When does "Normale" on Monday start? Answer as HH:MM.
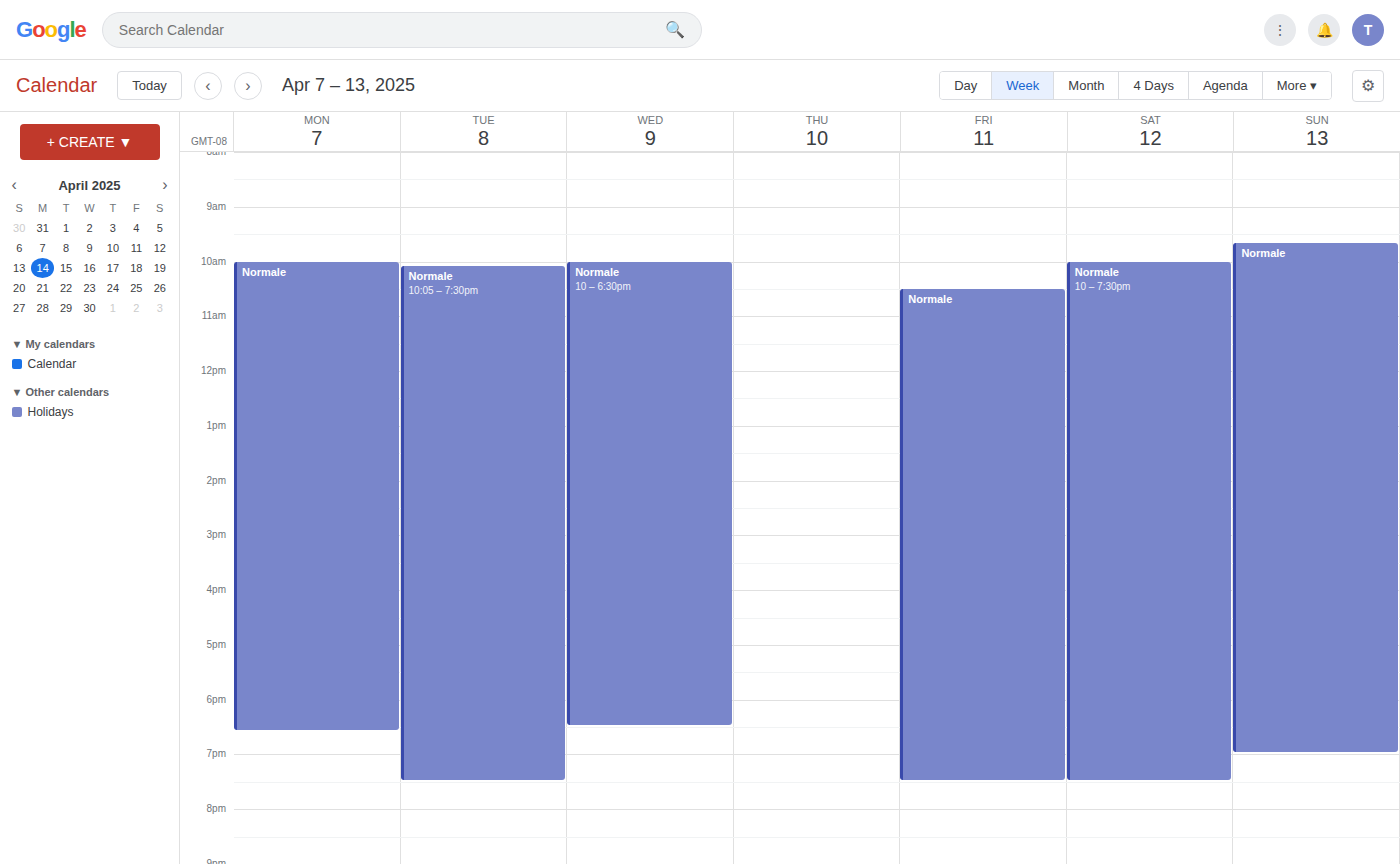
10:00